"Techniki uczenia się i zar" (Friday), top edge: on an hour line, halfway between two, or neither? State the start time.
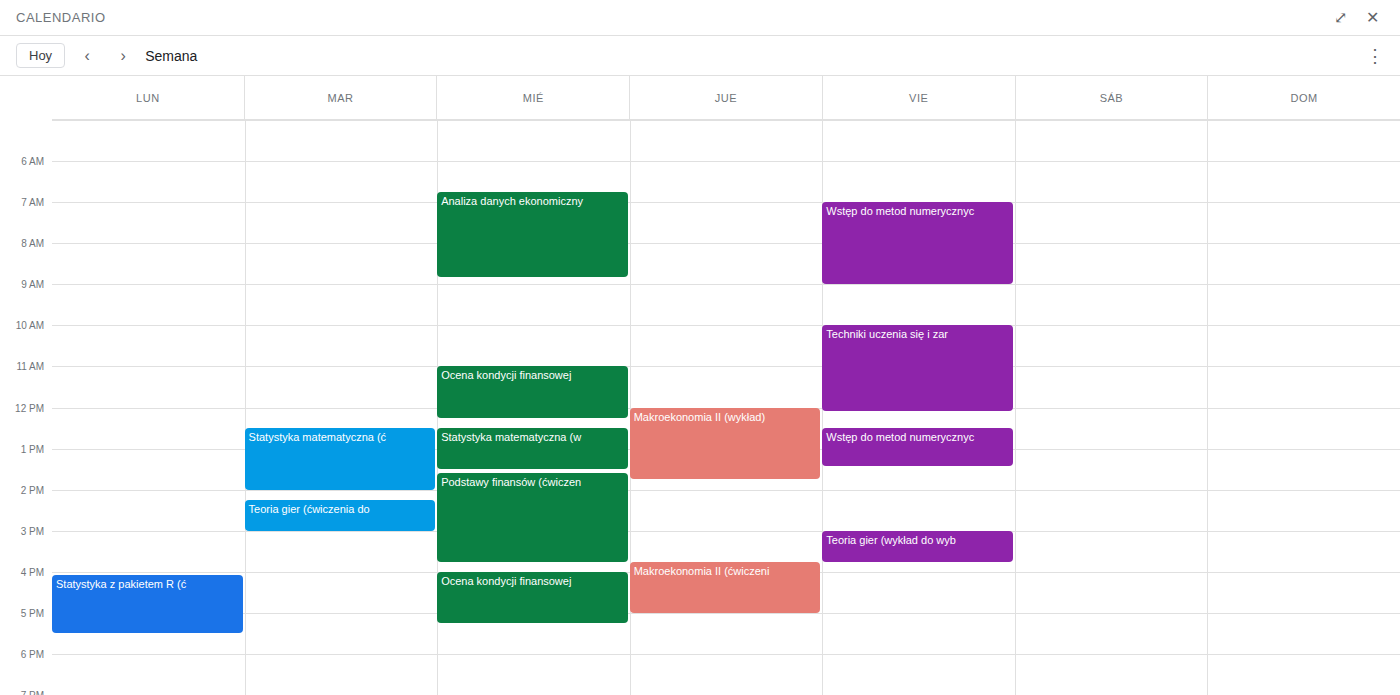
10:00 -- exactly on the 10:00 line.